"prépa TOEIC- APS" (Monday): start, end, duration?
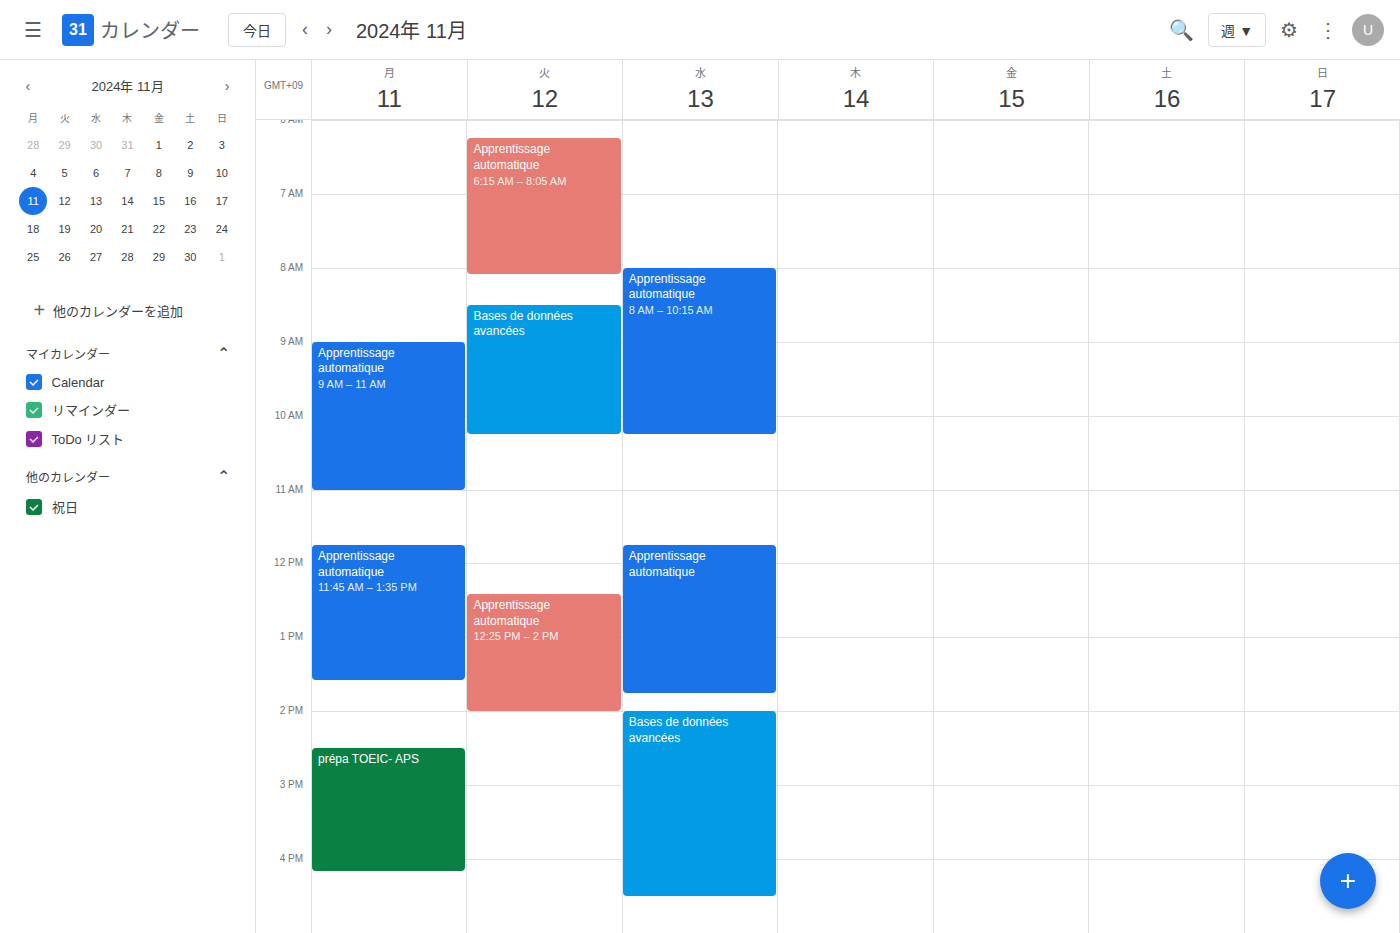
2:30 PM to 4:10 PM, 1 hour 40 minutes